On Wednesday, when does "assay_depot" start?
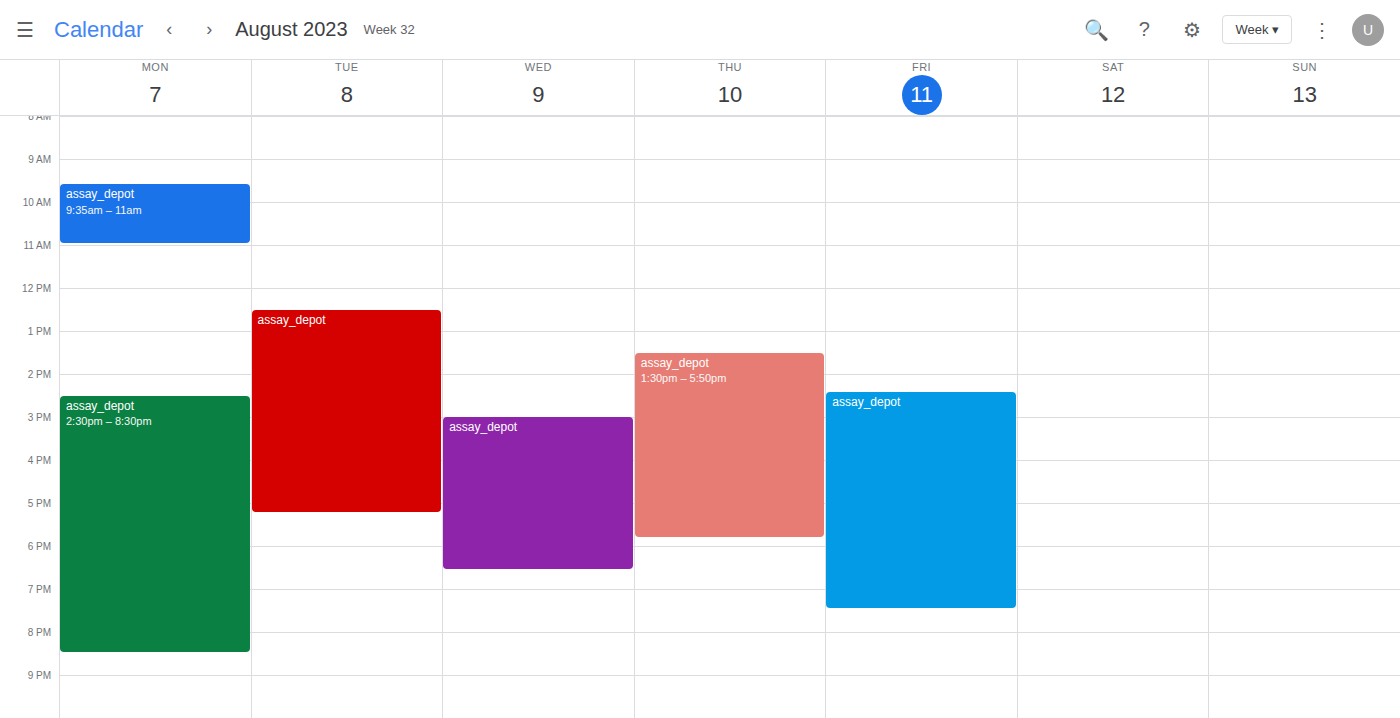
3:00 PM